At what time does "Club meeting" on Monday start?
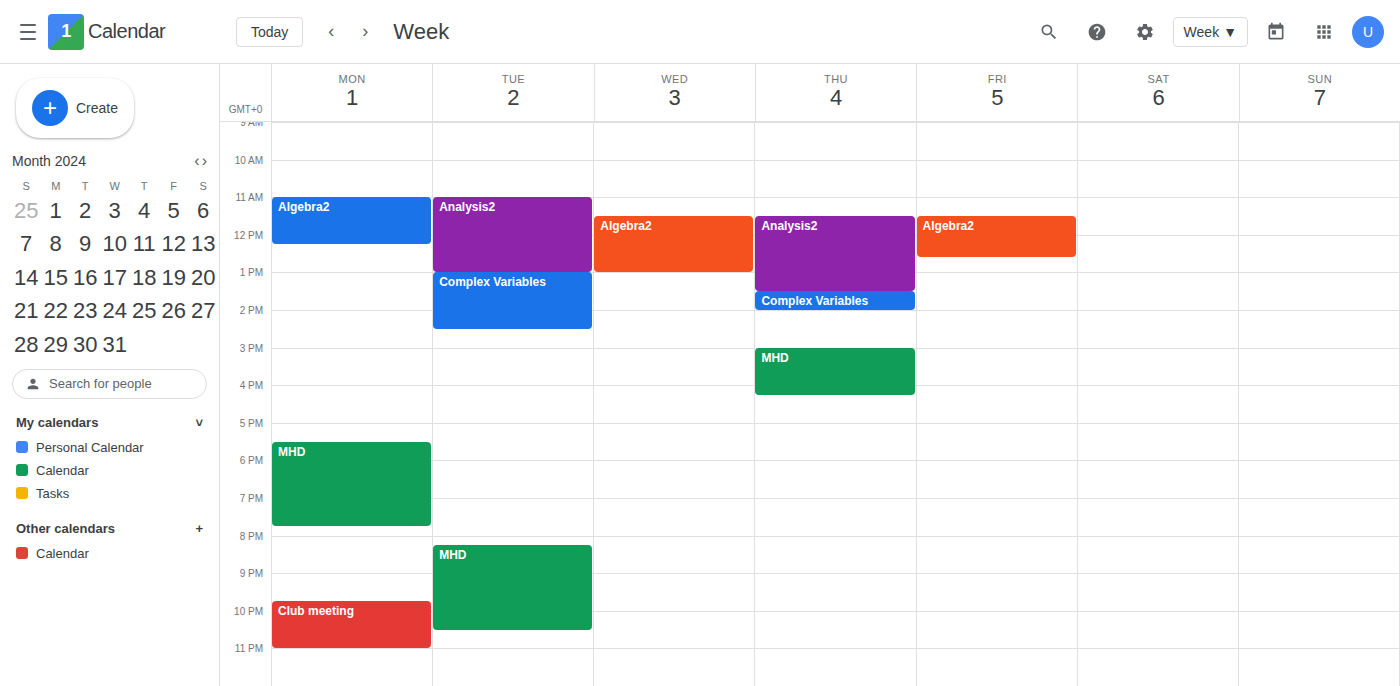
9:45 PM